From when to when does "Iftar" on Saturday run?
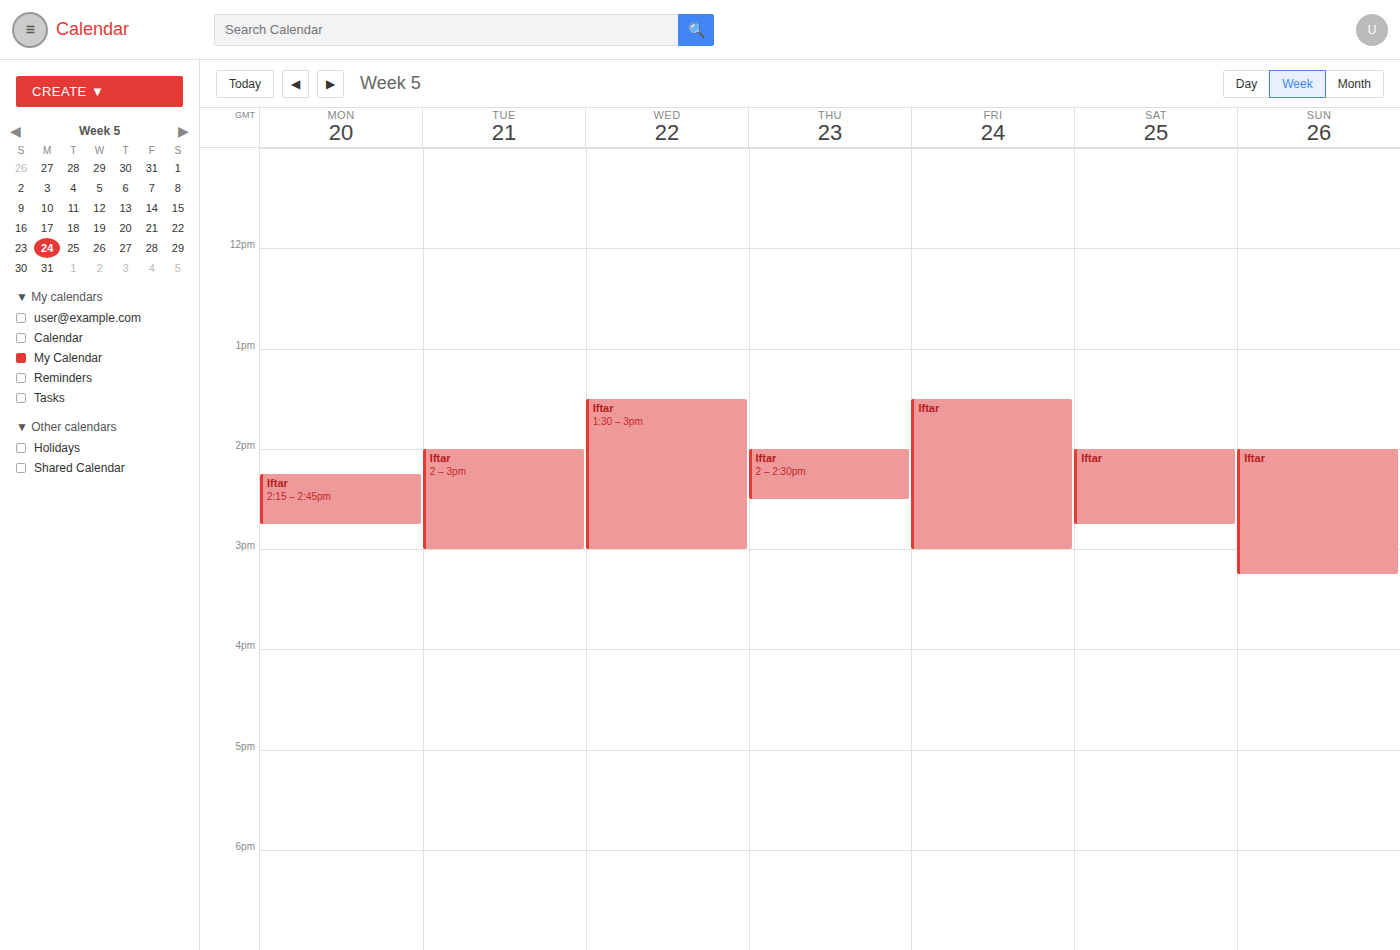
2:00 PM to 2:45 PM